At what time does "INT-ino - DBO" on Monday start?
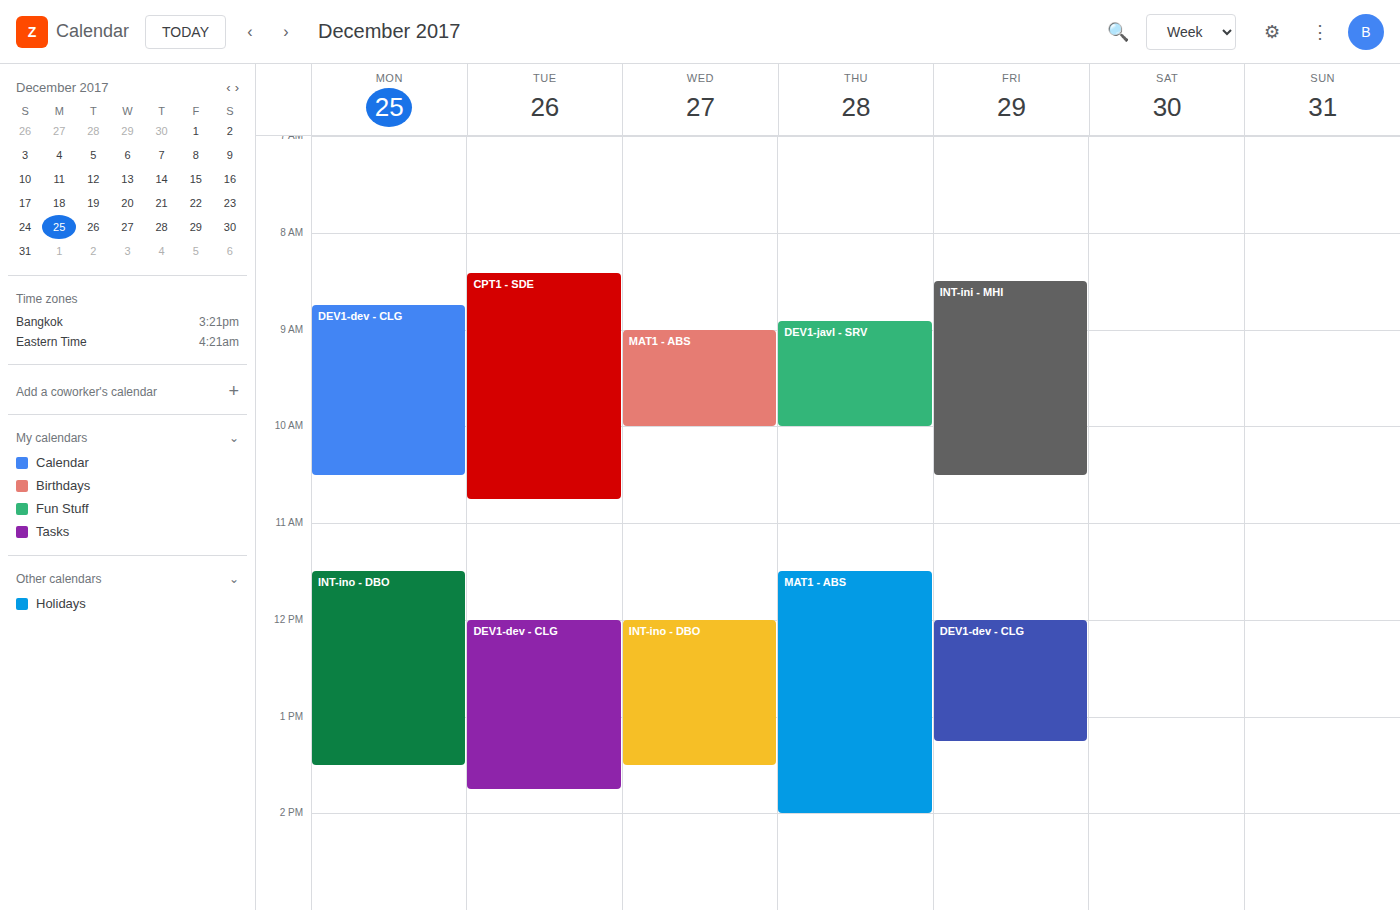
11:30 AM